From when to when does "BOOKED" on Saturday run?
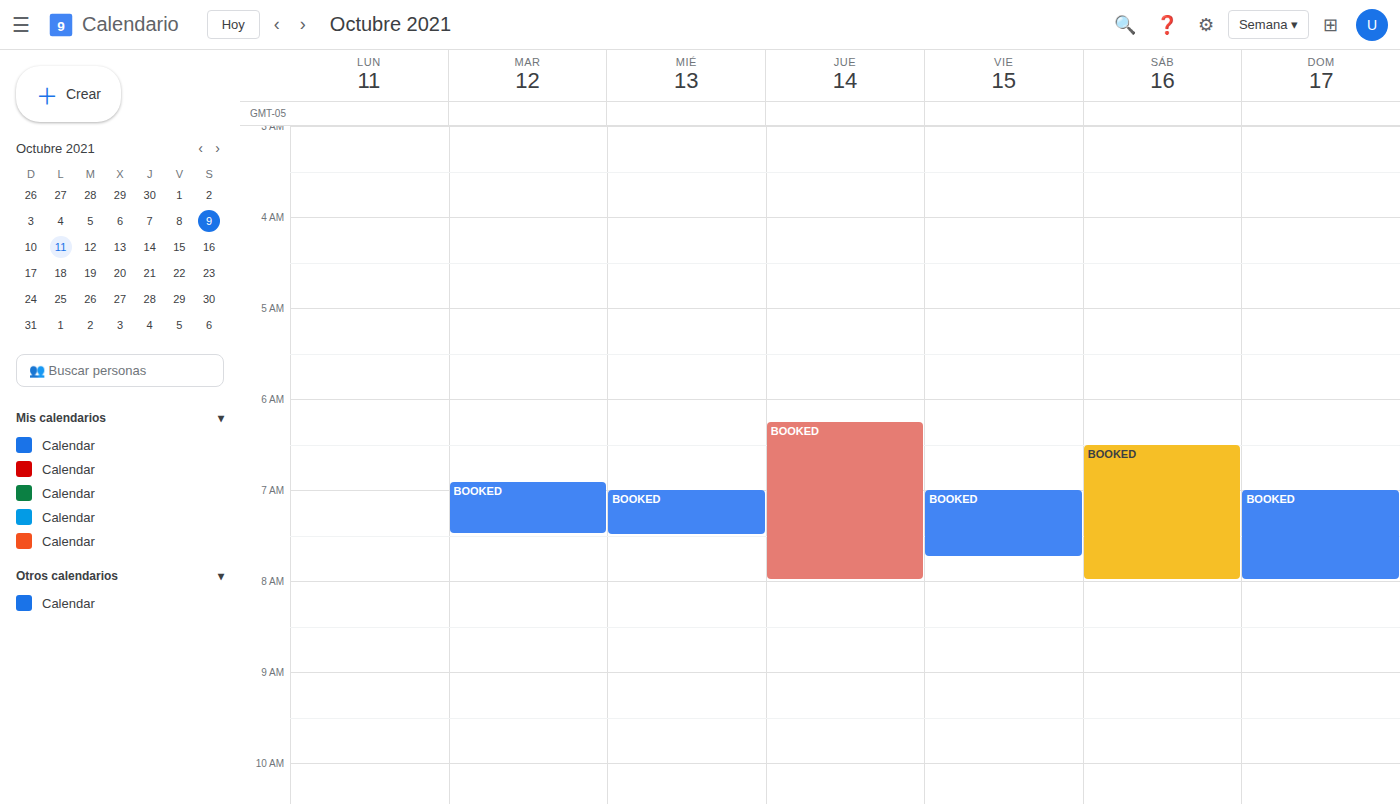
06:30 to 08:00